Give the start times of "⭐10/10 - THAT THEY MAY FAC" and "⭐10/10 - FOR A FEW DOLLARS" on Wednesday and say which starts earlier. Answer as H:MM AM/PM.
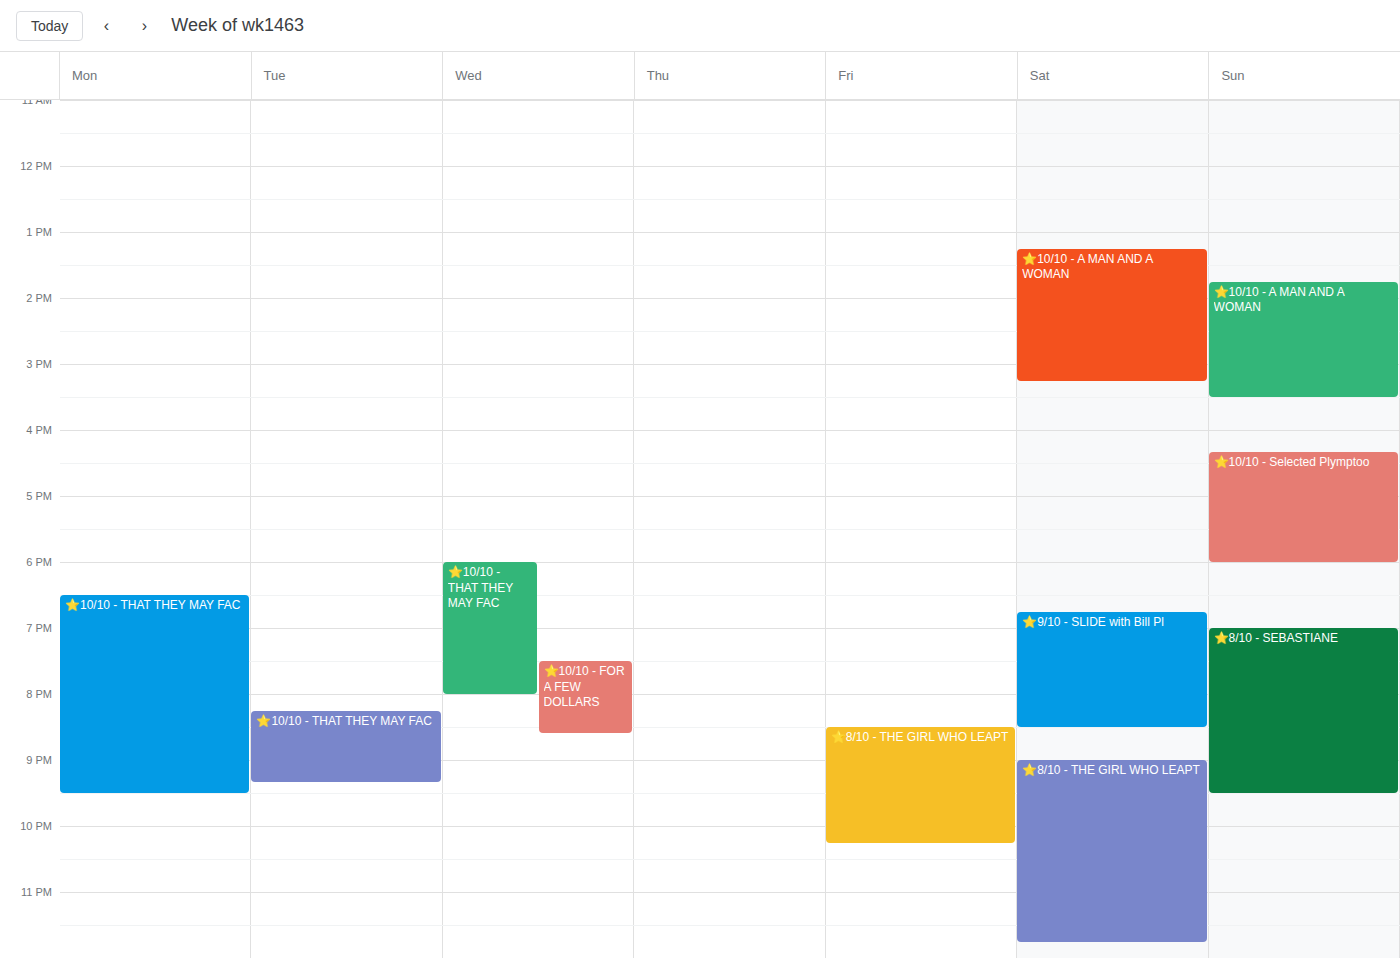
"⭐10/10 - THAT THEY MAY FAC" 6:00 PM; "⭐10/10 - FOR A FEW DOLLARS" 7:30 PM.